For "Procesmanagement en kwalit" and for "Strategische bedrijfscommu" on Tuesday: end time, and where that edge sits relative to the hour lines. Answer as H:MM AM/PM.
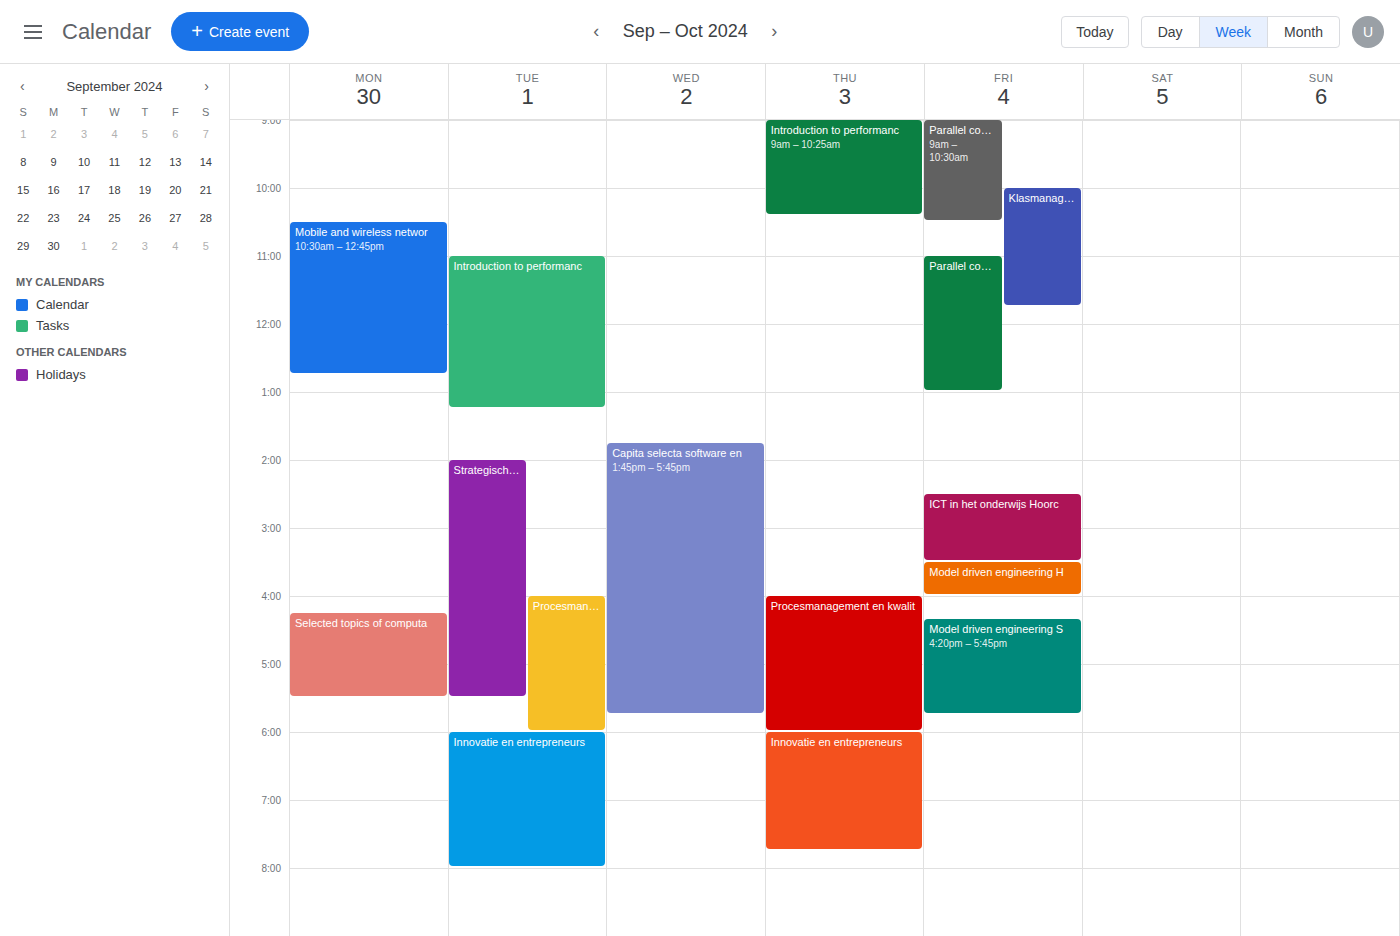
"Procesmanagement en kwalit": 6:00 PM, exactly on the 6 PM line. "Strategische bedrijfscommu": 5:30 PM, halfway between the 5 PM and 6 PM lines.